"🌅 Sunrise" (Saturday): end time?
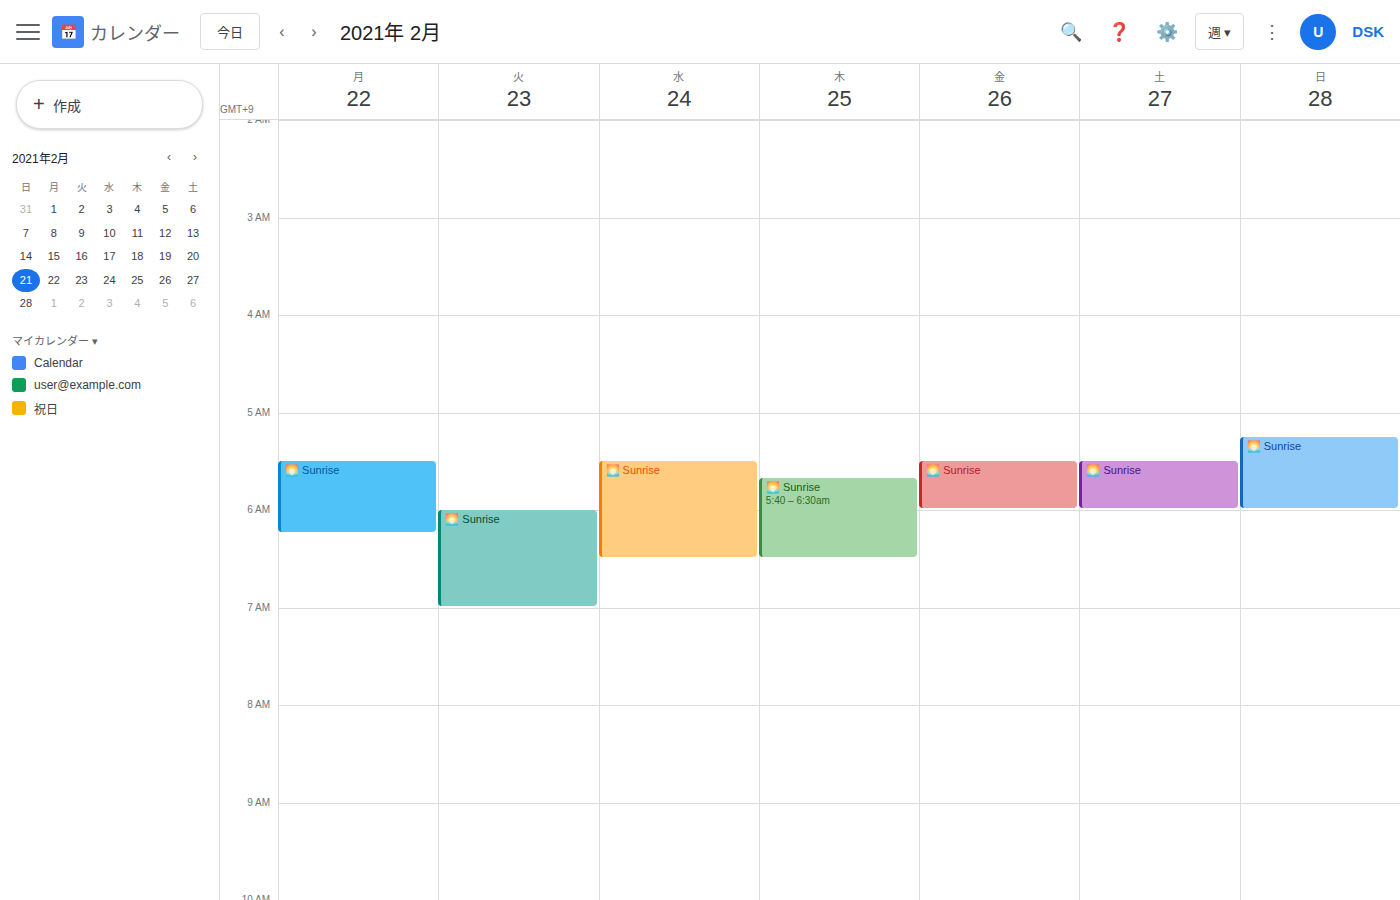
6:00 AM